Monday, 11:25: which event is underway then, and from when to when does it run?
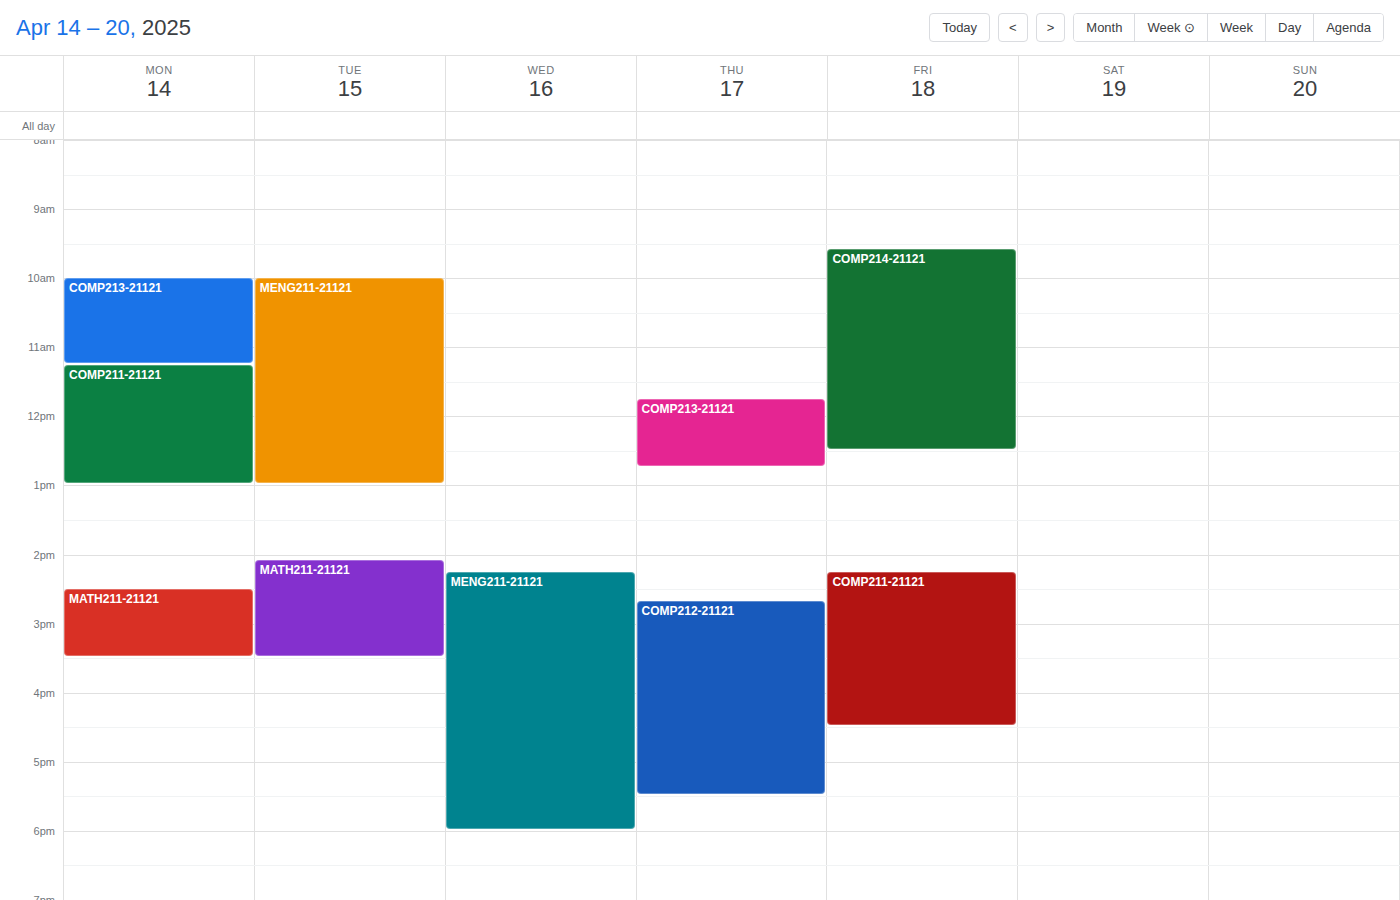
"COMP211-21121", 11:15 to 13:00